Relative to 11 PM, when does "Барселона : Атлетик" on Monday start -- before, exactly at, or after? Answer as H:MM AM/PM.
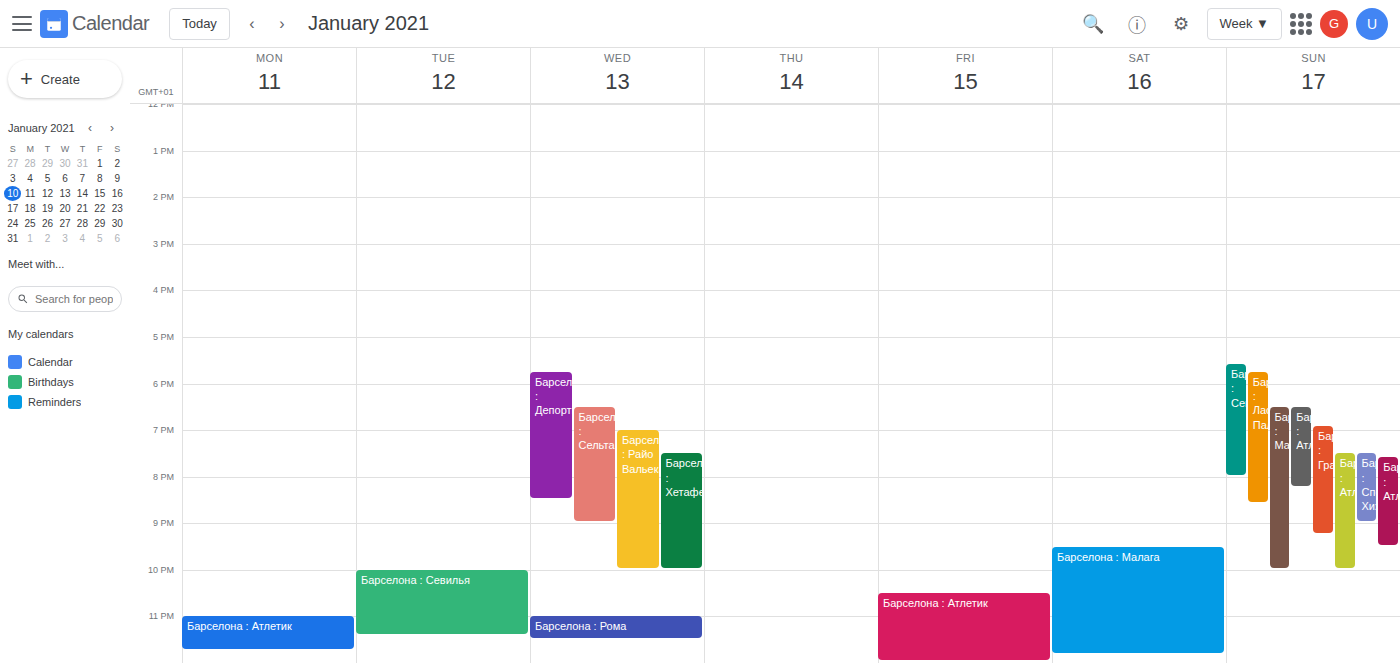
11:00 PM -- exactly at 11 PM, on the 11 PM line.